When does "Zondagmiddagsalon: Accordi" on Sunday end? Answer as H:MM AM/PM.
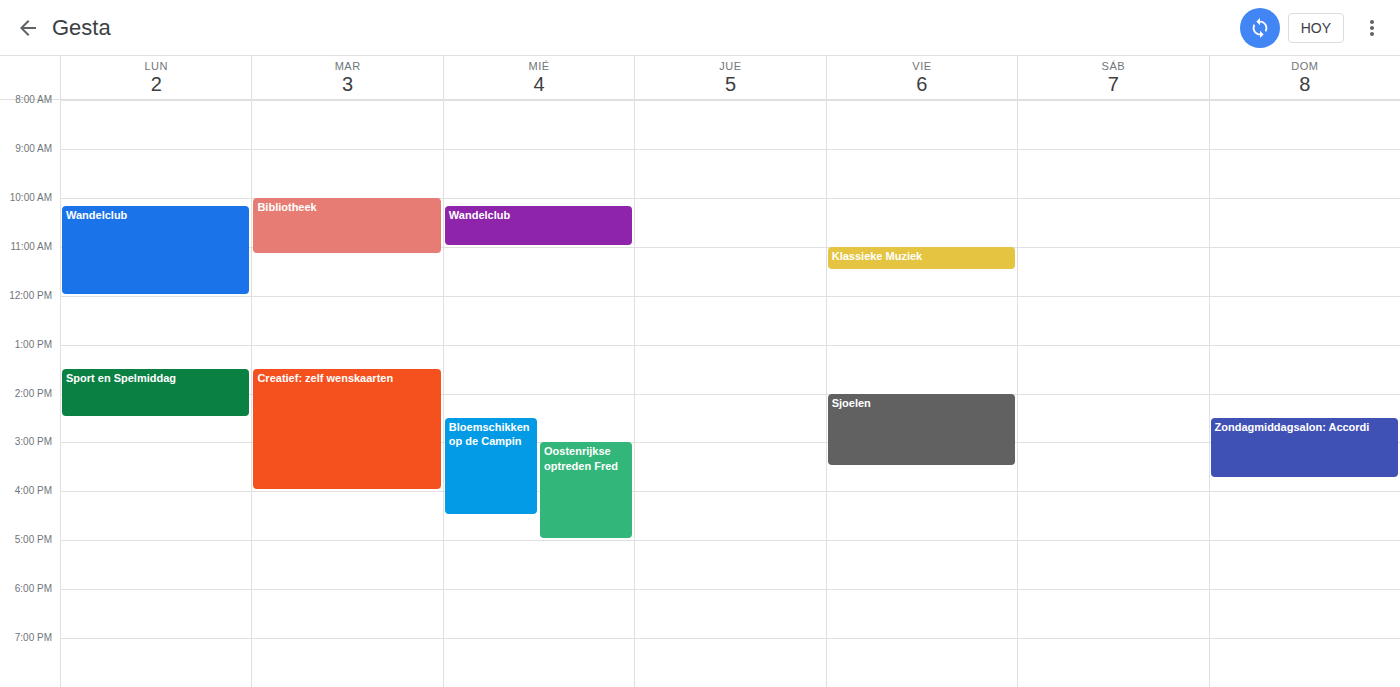
3:45 PM